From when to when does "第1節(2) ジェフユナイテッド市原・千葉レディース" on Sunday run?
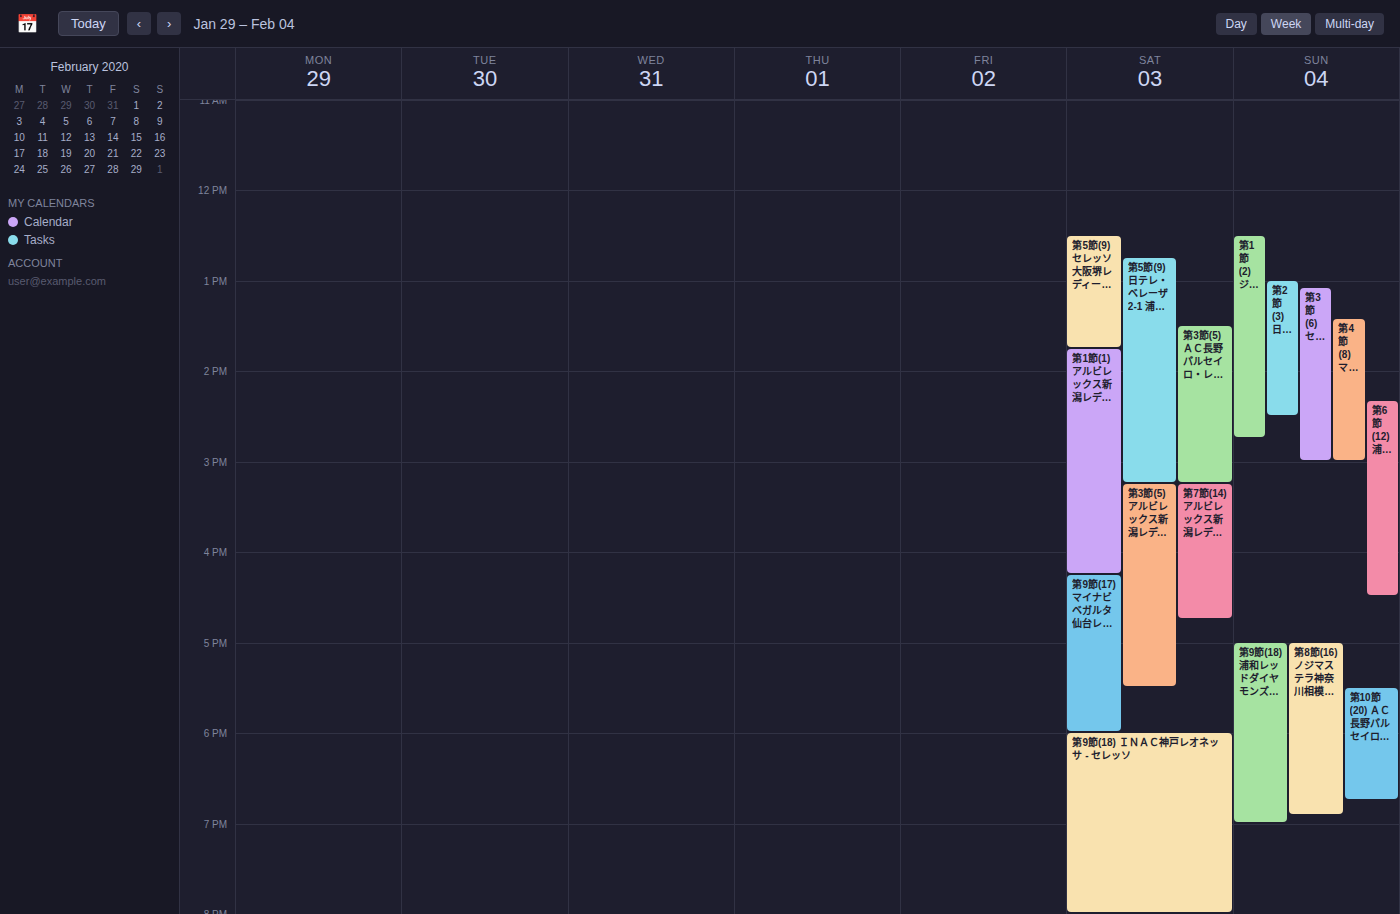
12:30 PM to 2:45 PM